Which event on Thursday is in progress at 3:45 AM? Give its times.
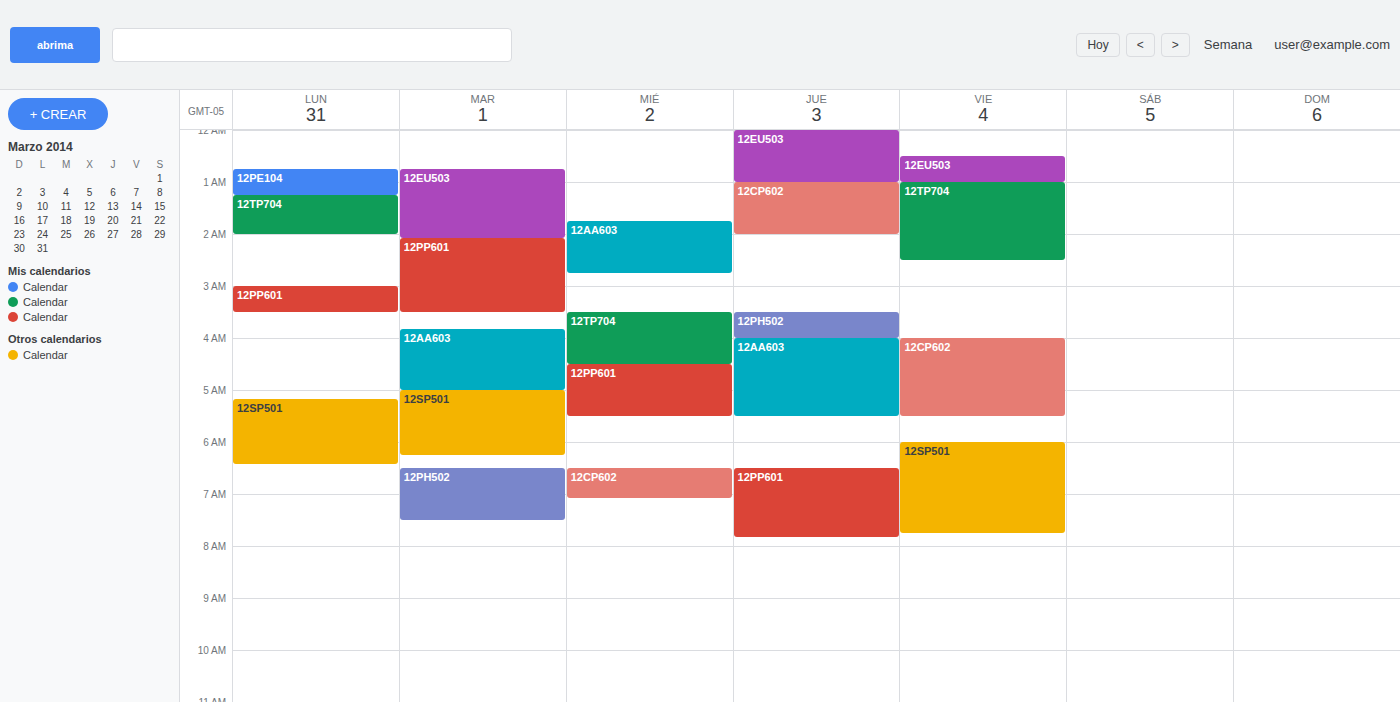
"12PH502", 3:30 AM to 4:00 AM